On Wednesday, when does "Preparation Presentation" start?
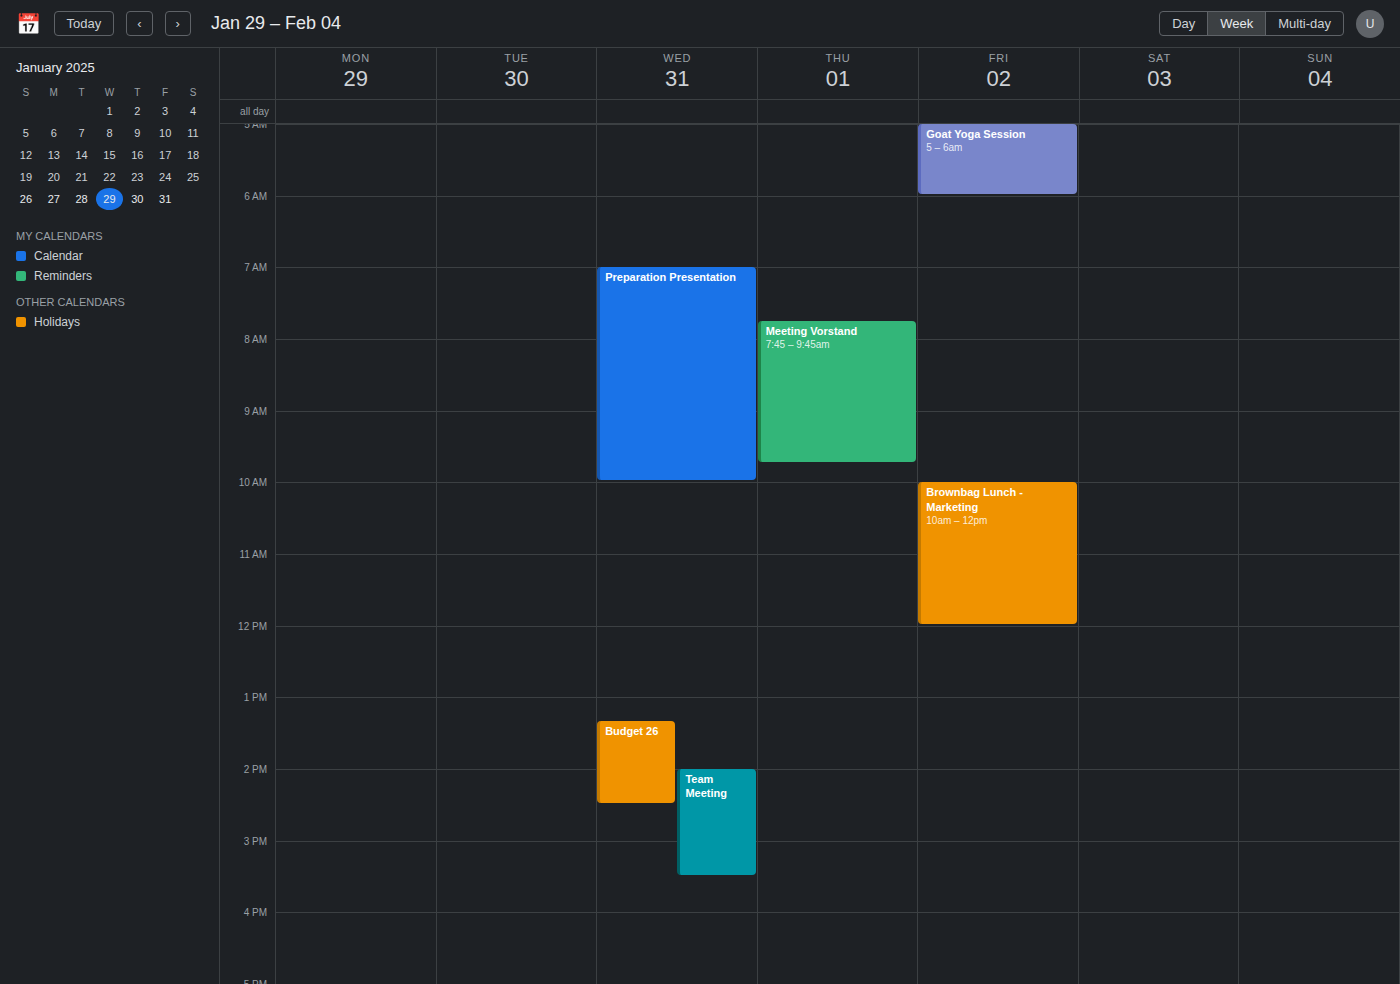
7:00 AM